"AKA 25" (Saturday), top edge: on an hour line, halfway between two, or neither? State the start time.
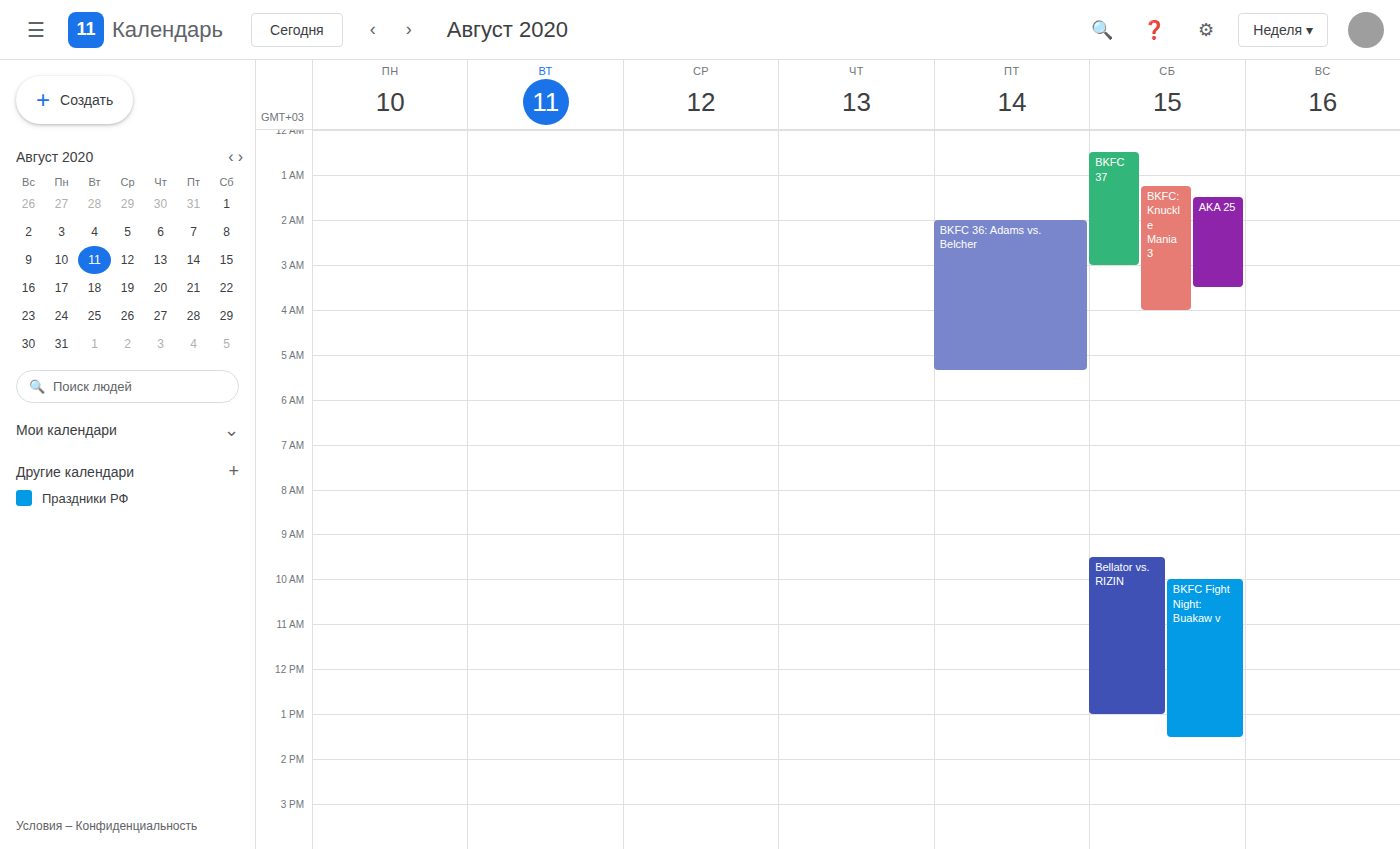
1:30 AM -- halfway between the 1 AM and 2 AM lines.